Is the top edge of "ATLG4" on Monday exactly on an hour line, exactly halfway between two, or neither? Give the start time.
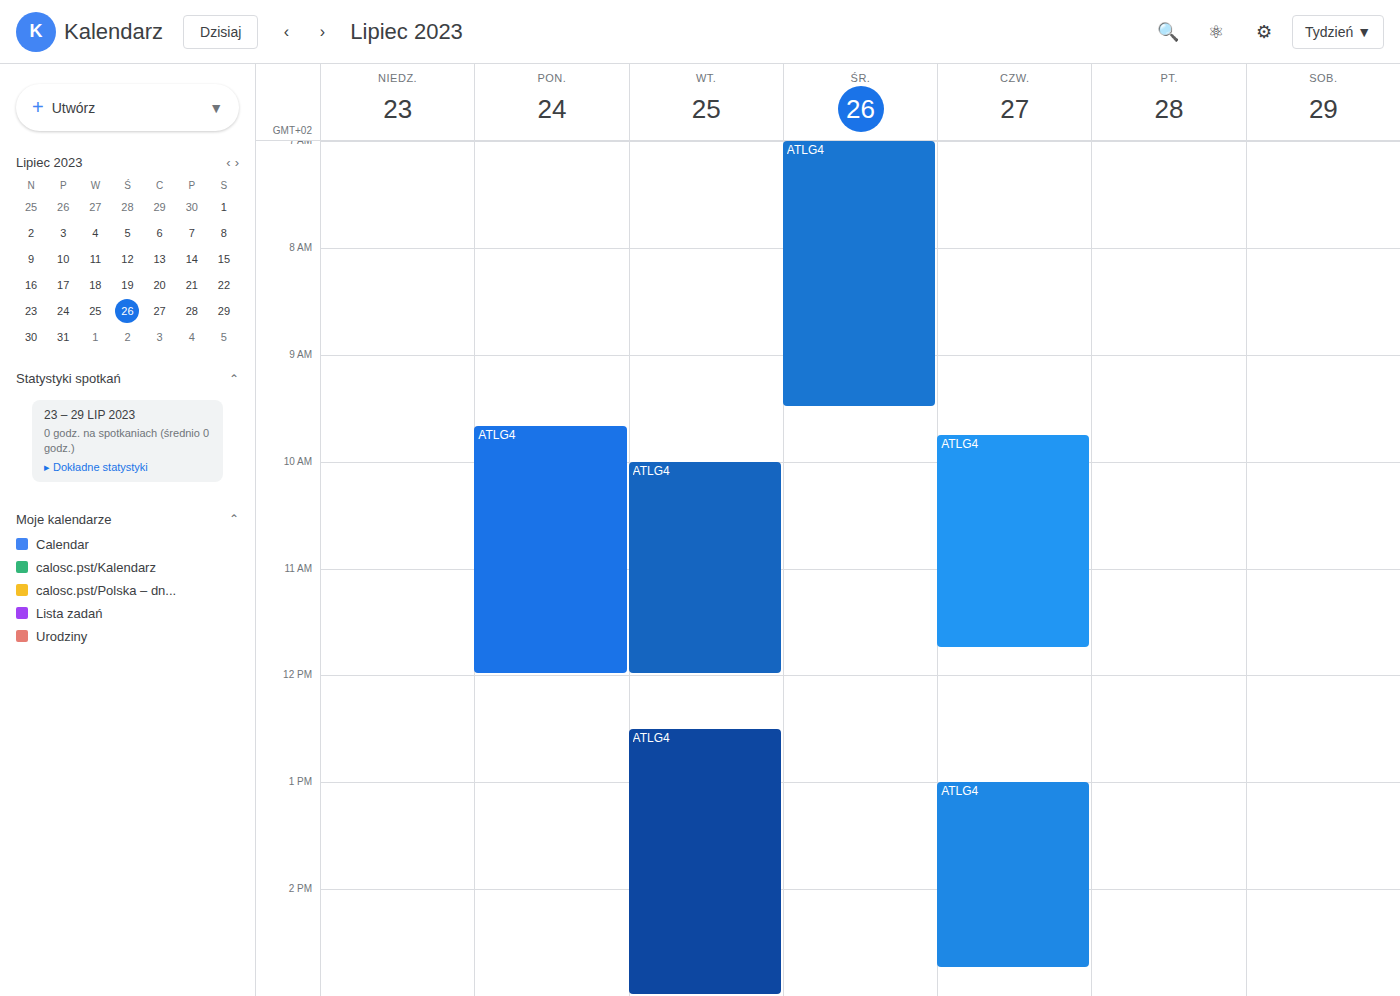
9:40 AM -- neither: 40 minutes below the 9 AM line and 20 minutes above the 10 AM line.